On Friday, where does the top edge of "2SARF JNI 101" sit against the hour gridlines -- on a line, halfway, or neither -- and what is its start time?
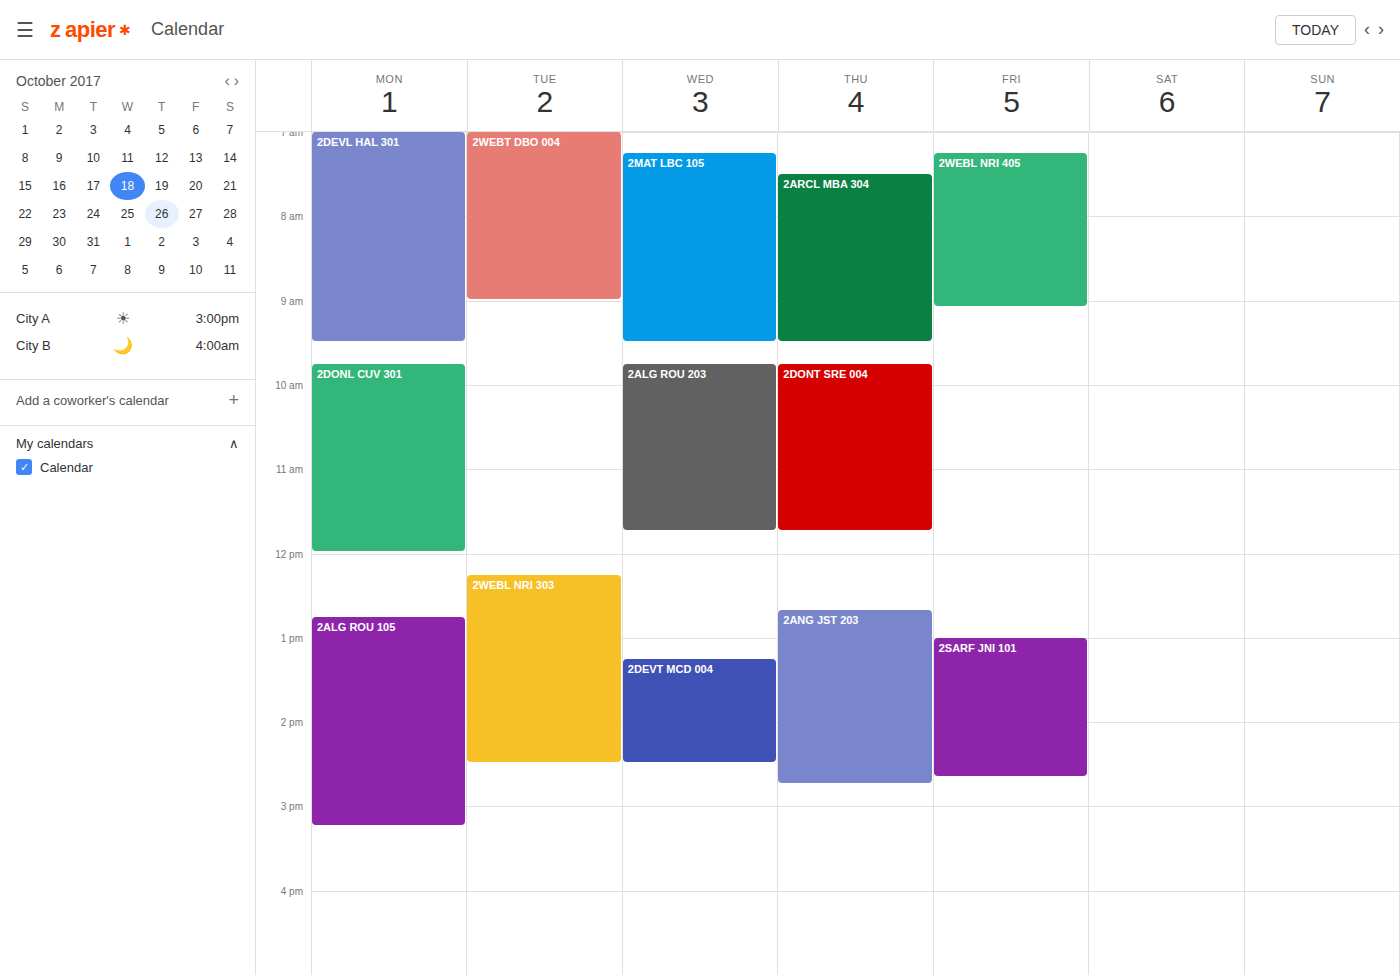
1:00 PM -- exactly on the 1 PM line.